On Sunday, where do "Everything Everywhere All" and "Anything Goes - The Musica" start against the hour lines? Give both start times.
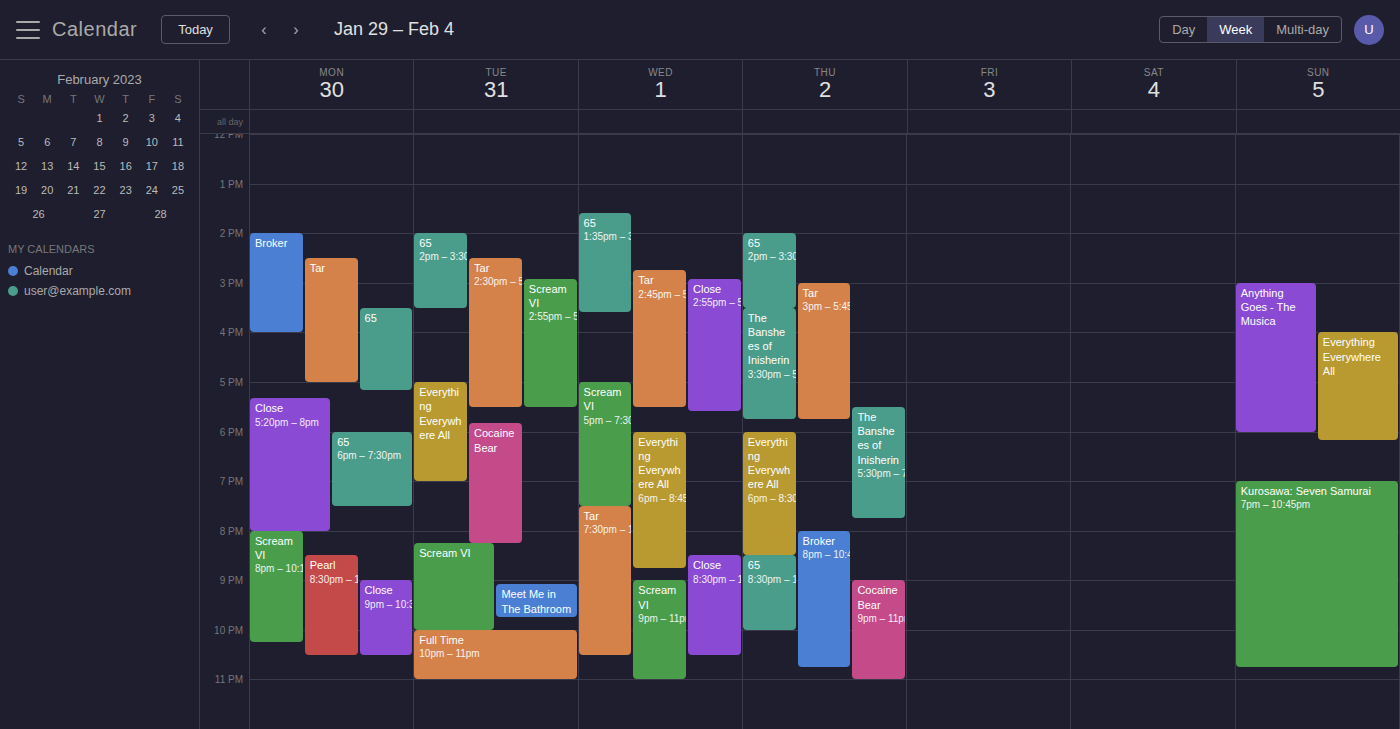
"Everything Everywhere All": 4:00 PM, exactly on the 4 PM line. "Anything Goes - The Musica": 3:00 PM, exactly on the 3 PM line.